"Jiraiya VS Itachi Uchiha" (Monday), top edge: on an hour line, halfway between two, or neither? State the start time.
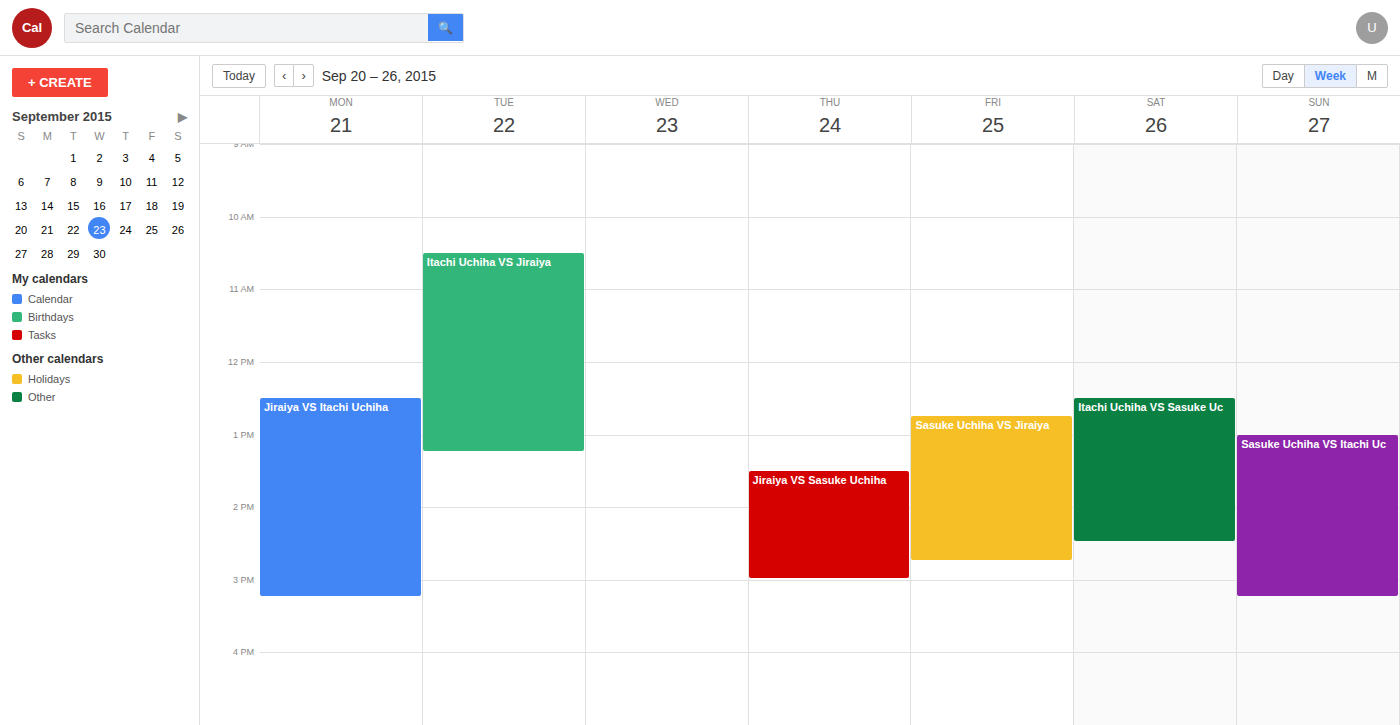
12:30 PM -- halfway between the 12 PM and 1 PM lines.